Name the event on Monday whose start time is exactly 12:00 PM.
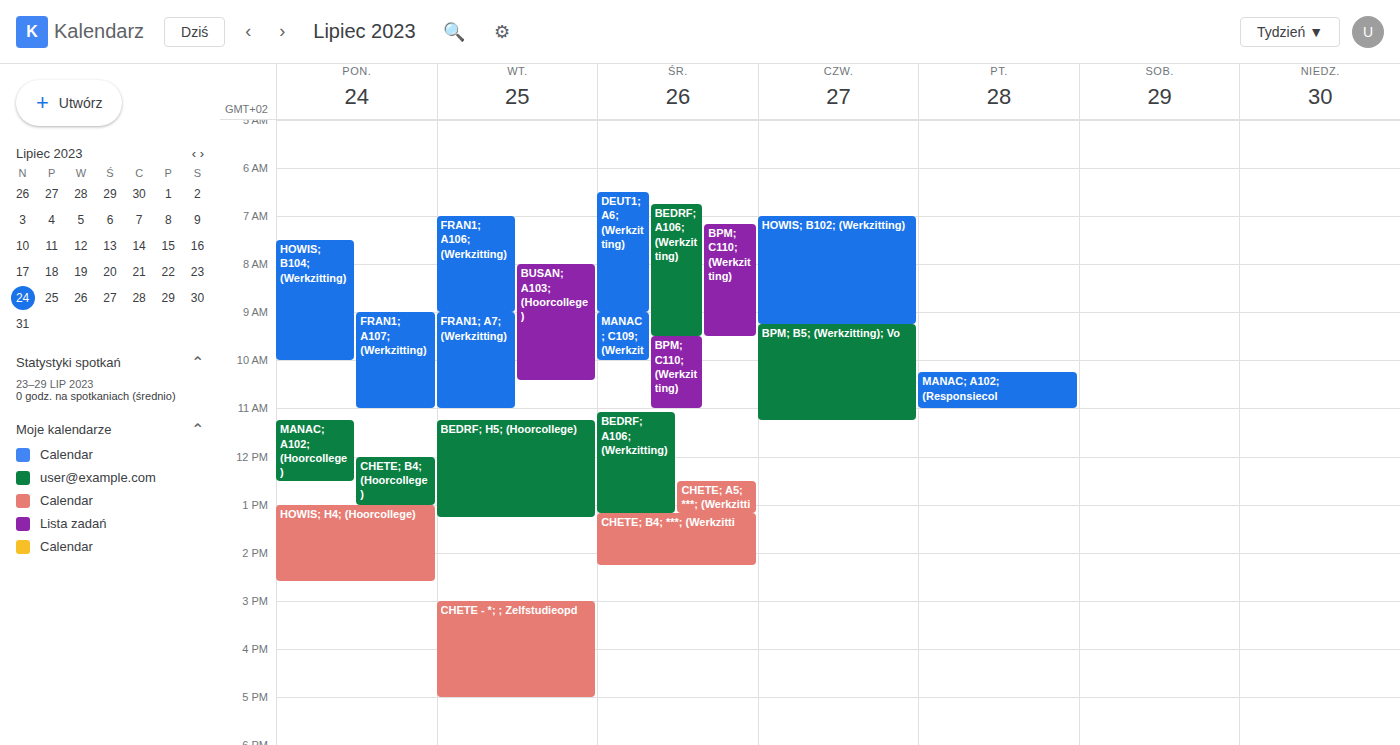
"CHETE; B4; (Hoorcollege)"